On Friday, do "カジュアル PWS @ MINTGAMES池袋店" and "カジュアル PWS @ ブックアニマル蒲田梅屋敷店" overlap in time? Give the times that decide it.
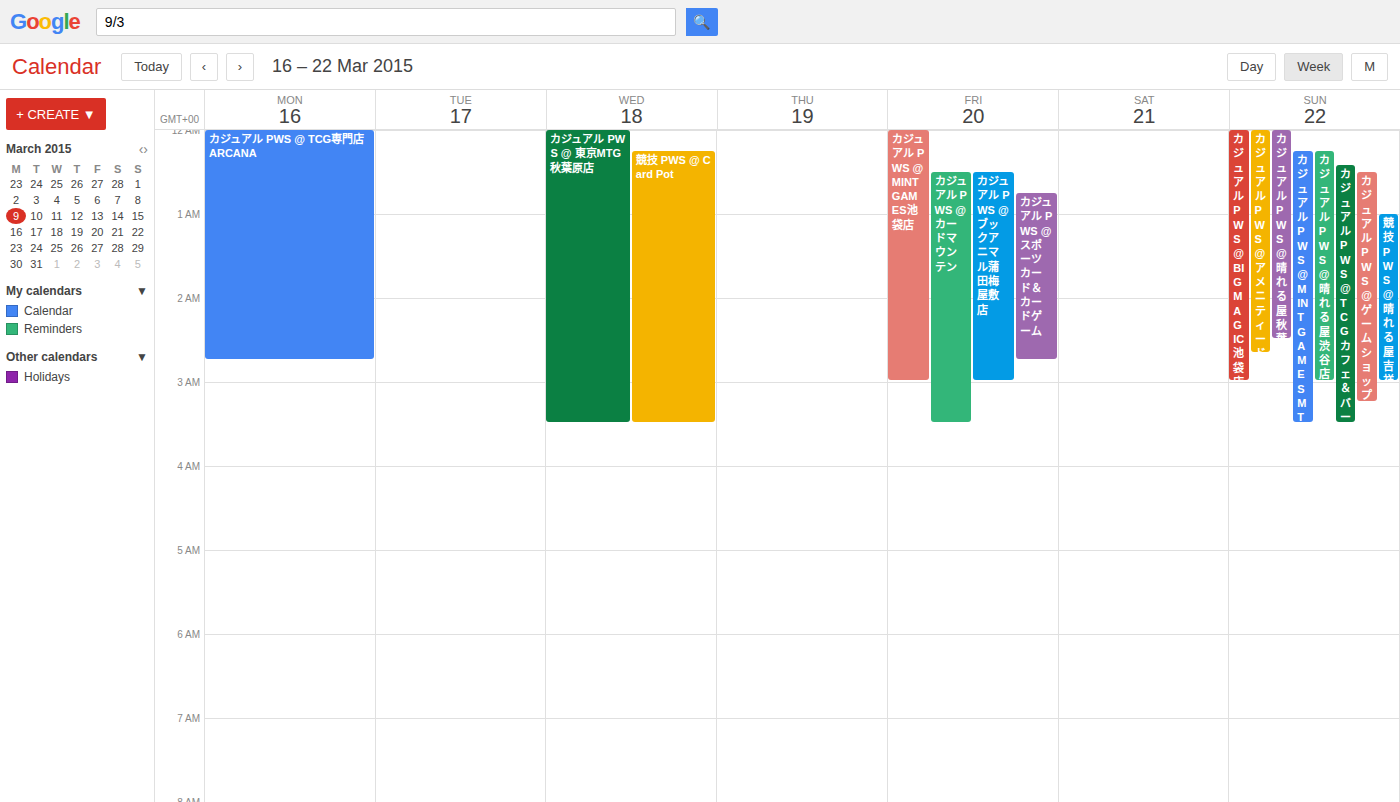
"カジュアル PWS @ ブックアニマル蒲田梅屋敷店" starts at 12:30 AM, before "カジュアル PWS @ MINTGAMES池袋店" ends at 3:00 AM -- they overlap.